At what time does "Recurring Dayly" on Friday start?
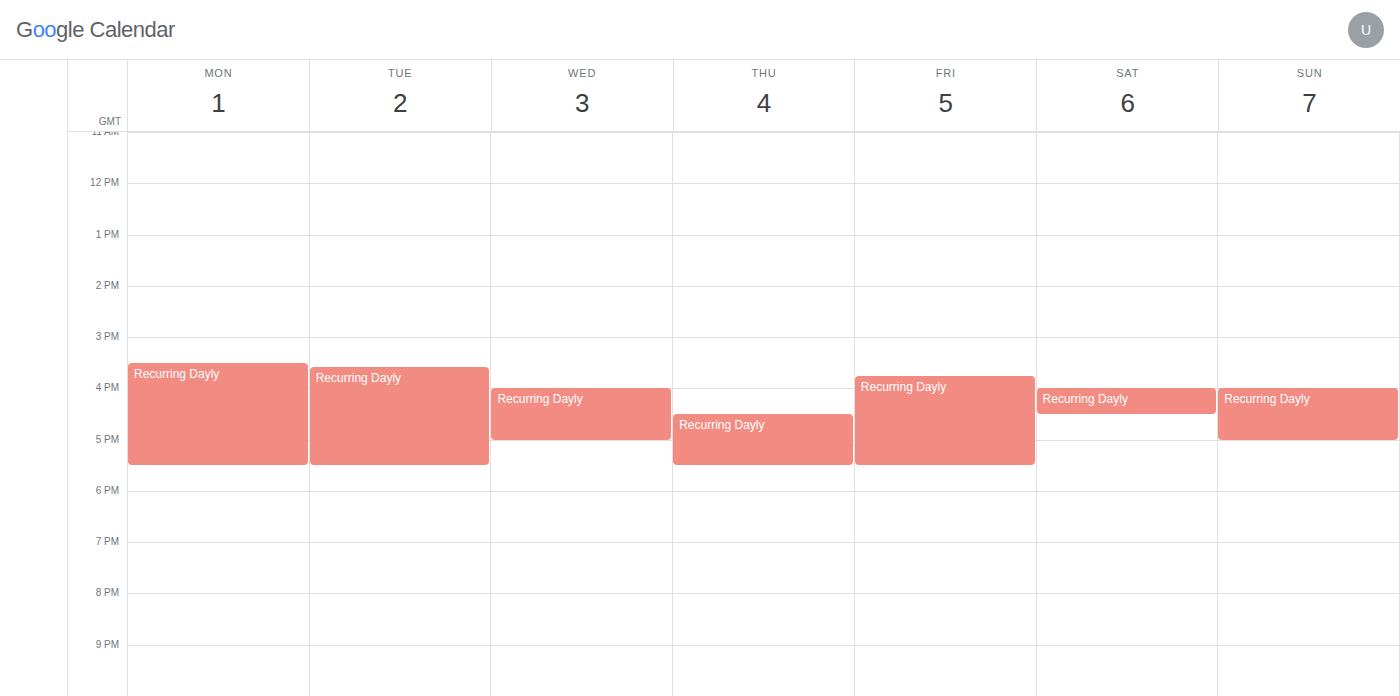
3:45 PM